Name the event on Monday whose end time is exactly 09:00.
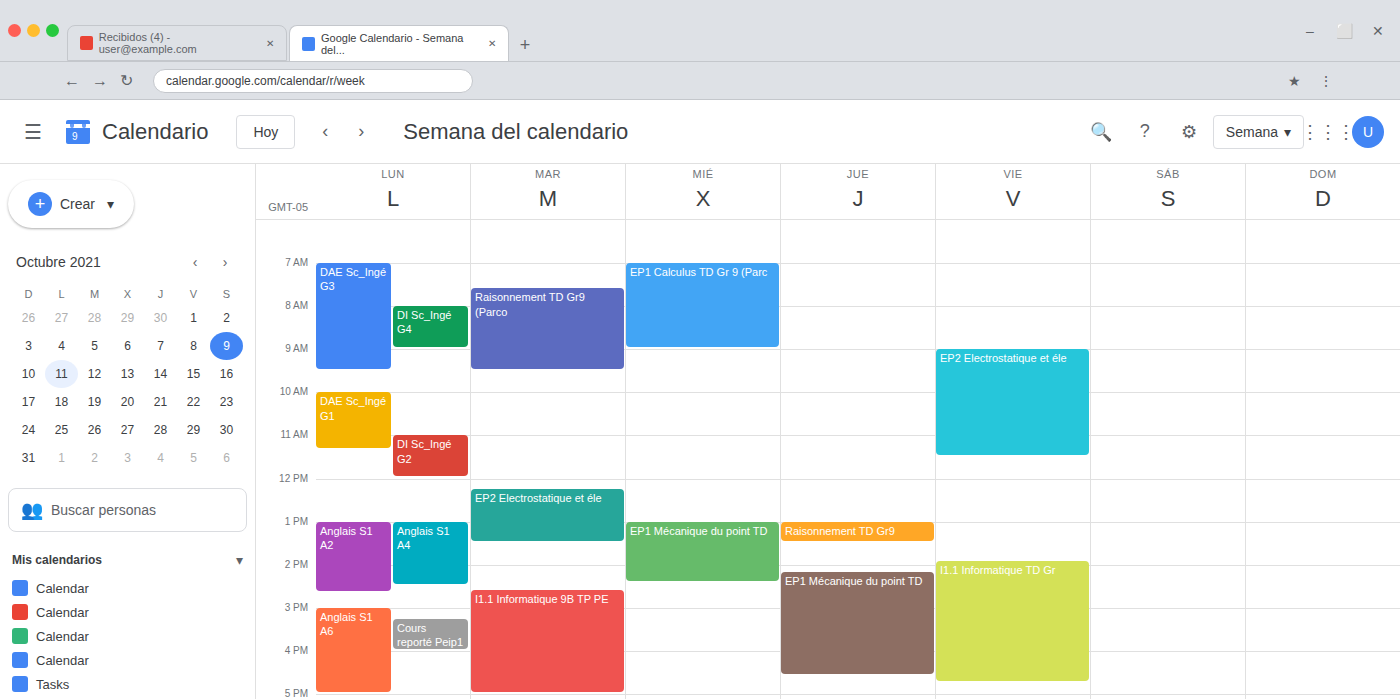
"DI Sc_Ingé G4"